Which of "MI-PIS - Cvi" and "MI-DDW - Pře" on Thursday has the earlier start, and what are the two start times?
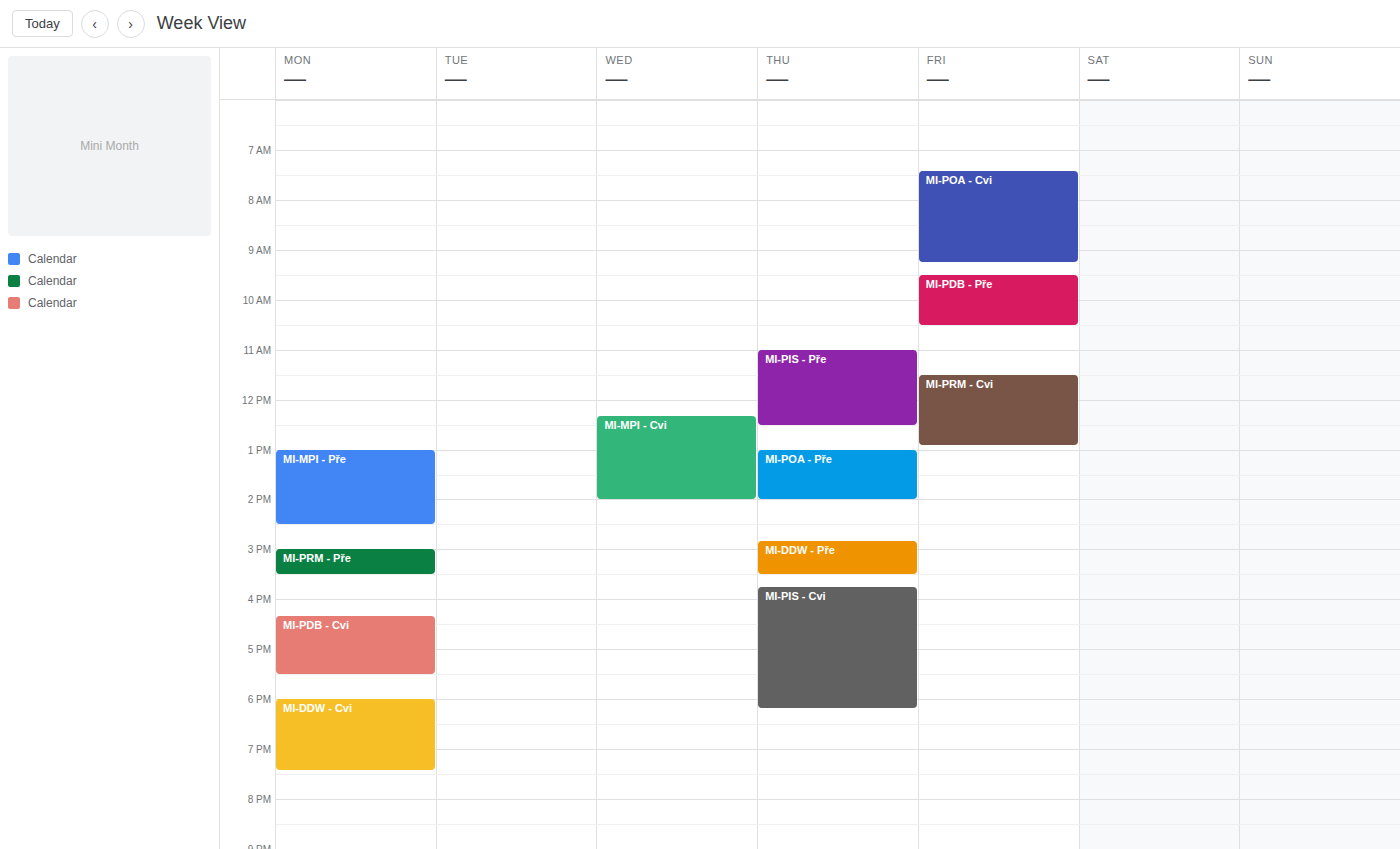
"MI-DDW - Pře" 2:50 PM; "MI-PIS - Cvi" 3:45 PM.